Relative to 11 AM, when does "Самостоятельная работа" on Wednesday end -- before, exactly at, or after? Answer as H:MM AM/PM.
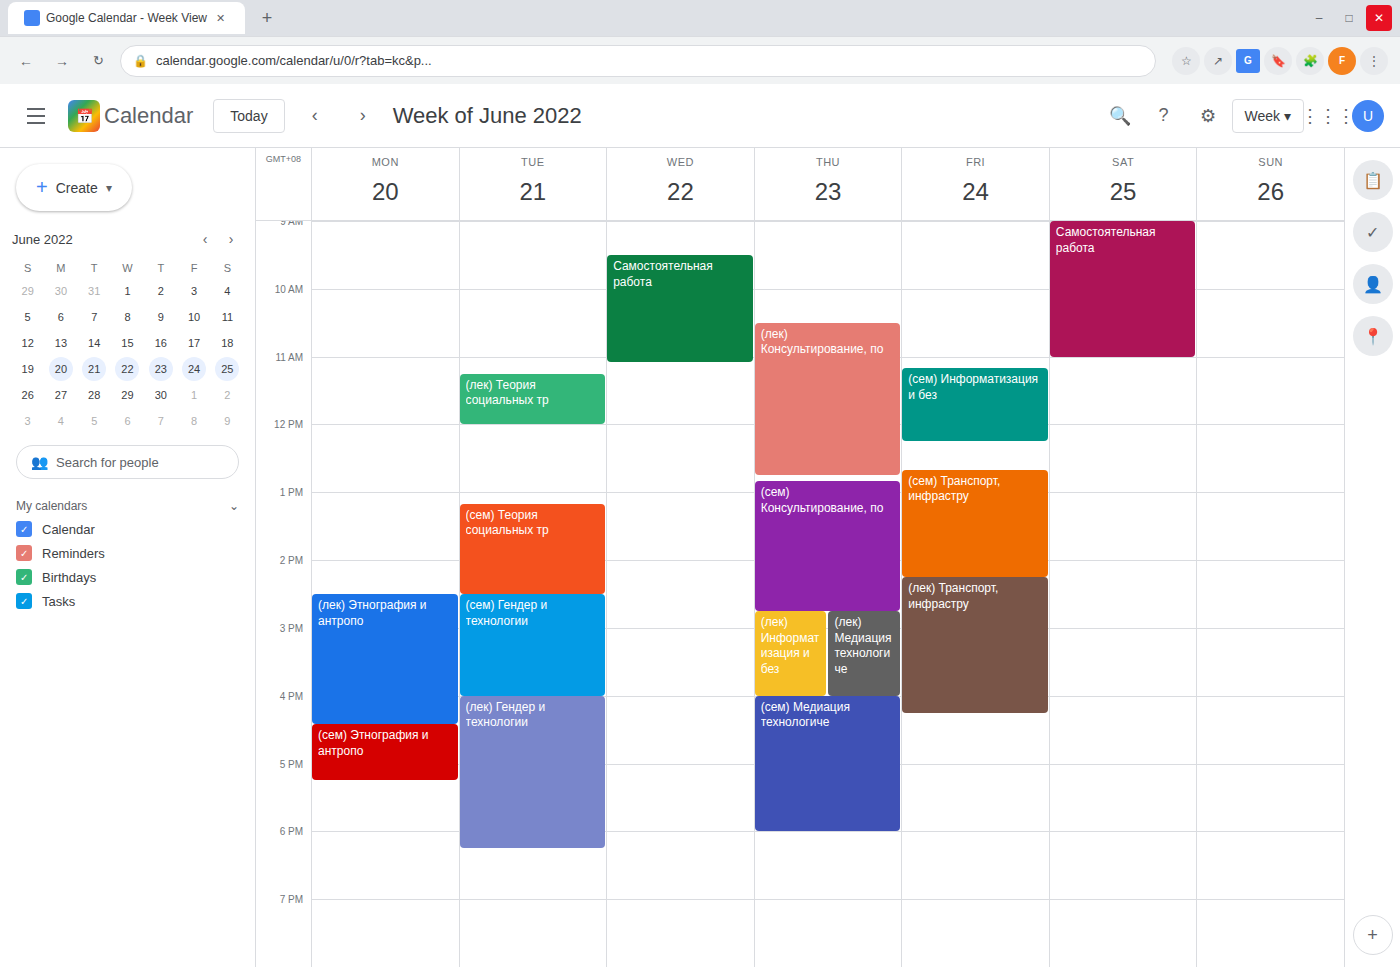
11:05 AM -- after 11 AM, 5 minutes below the 11 AM line.